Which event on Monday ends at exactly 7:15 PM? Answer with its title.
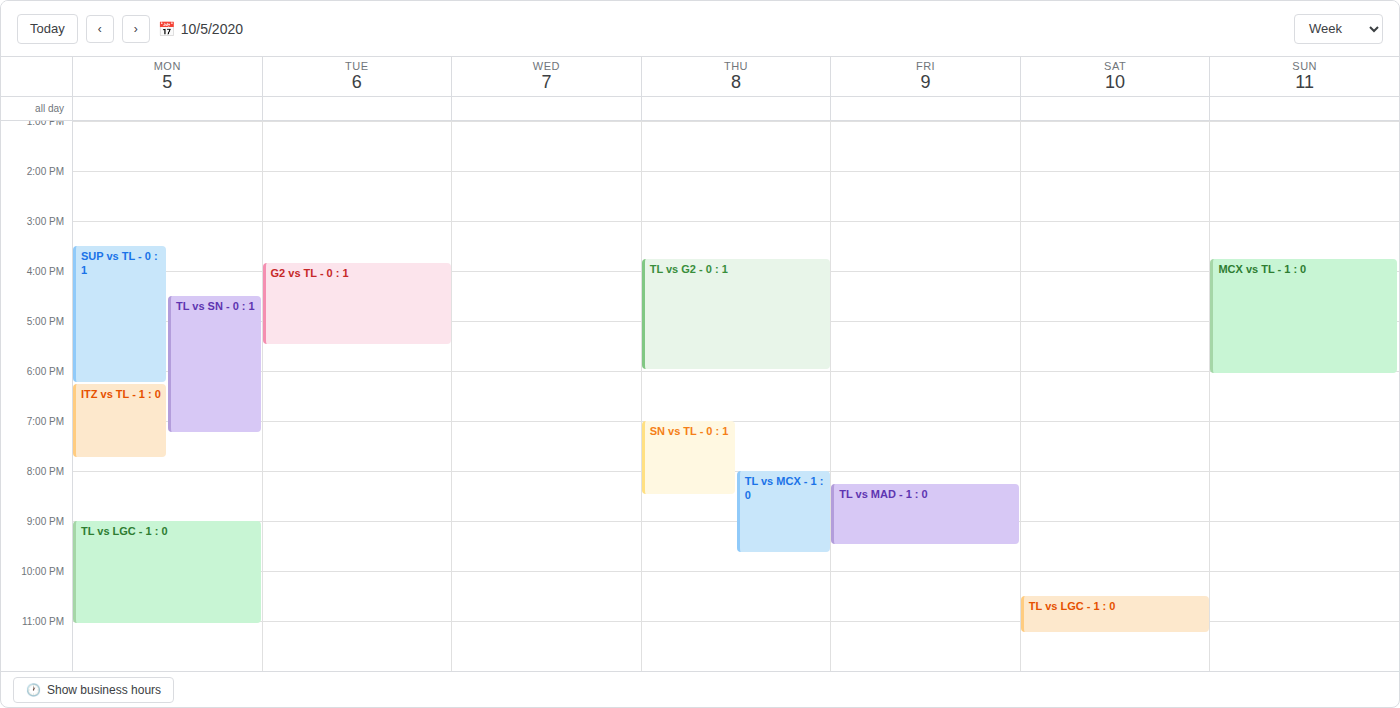
"TL vs SN - 0 : 1"